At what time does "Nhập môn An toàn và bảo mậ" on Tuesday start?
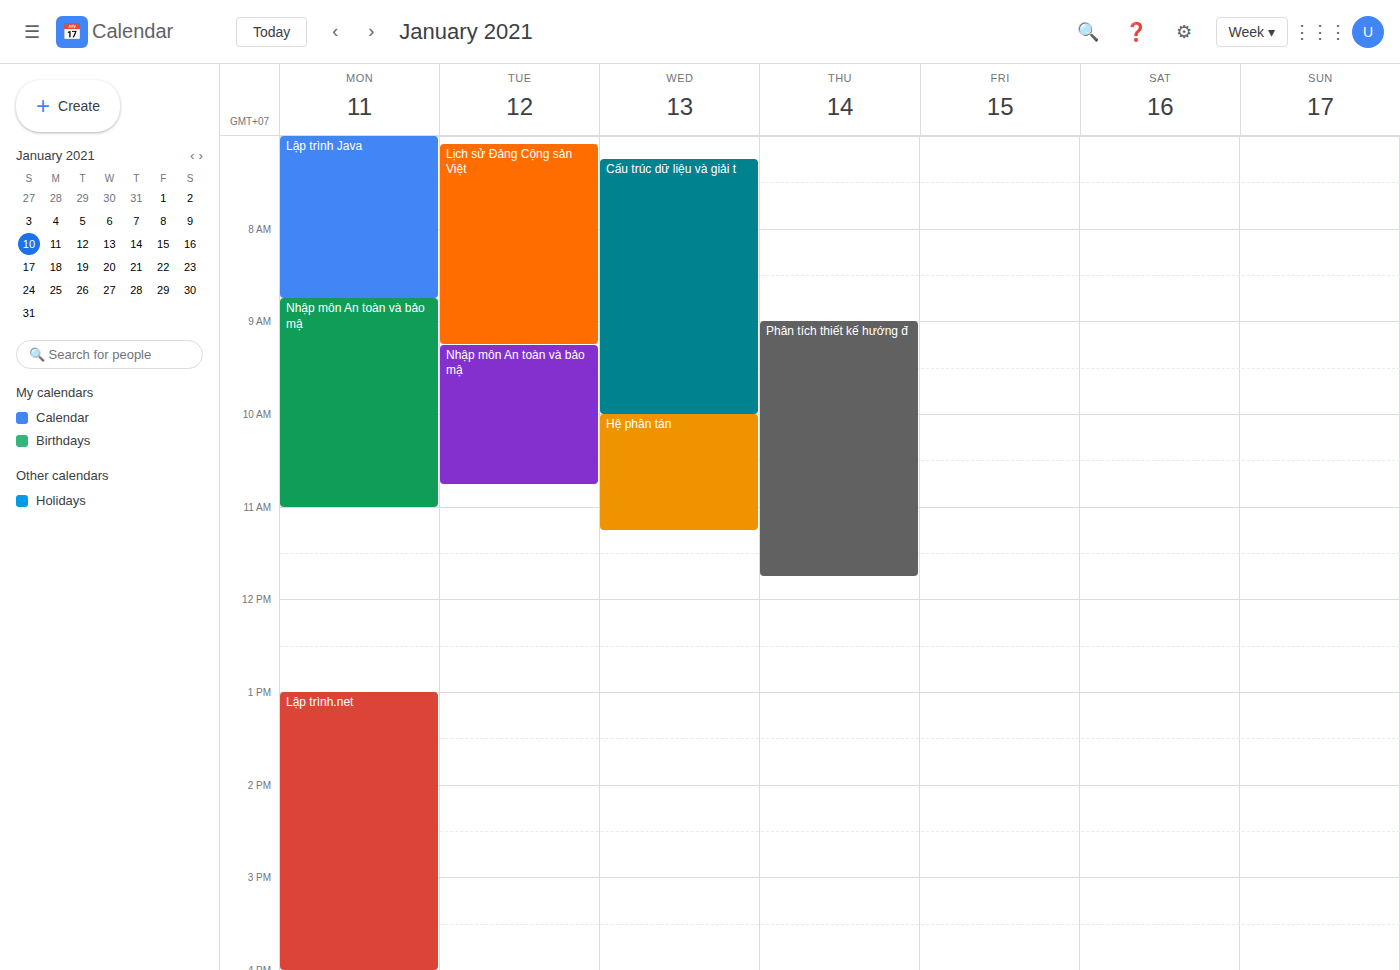
9:15 AM